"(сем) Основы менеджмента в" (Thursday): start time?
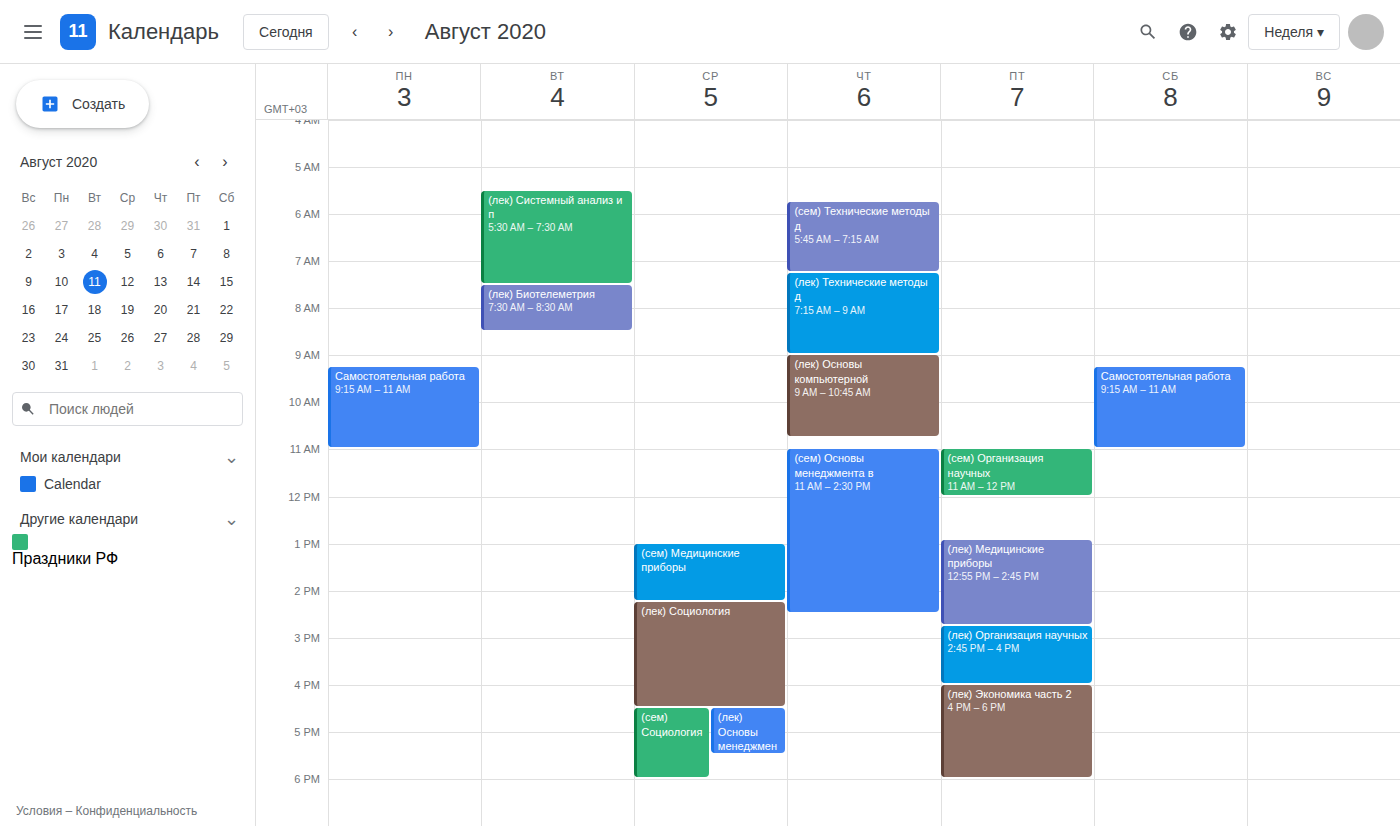
11:00 AM